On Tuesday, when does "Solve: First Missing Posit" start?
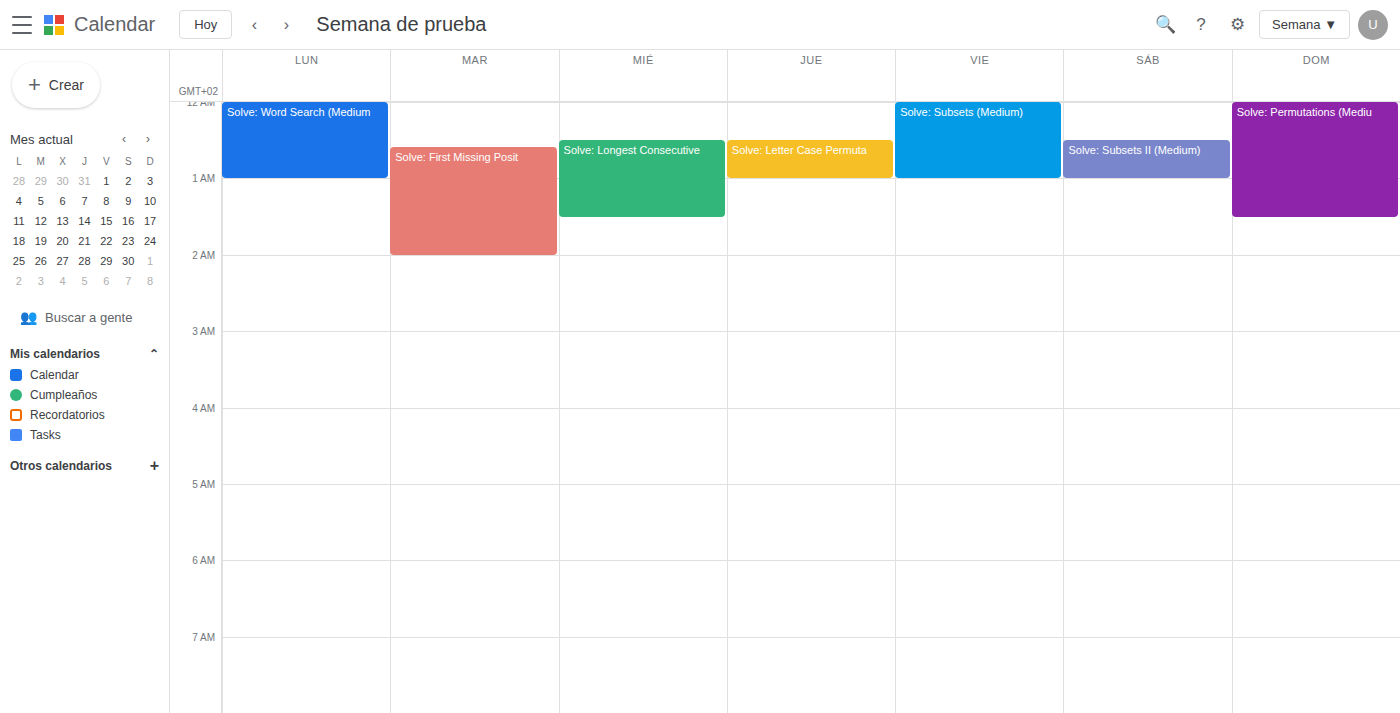
12:35 AM